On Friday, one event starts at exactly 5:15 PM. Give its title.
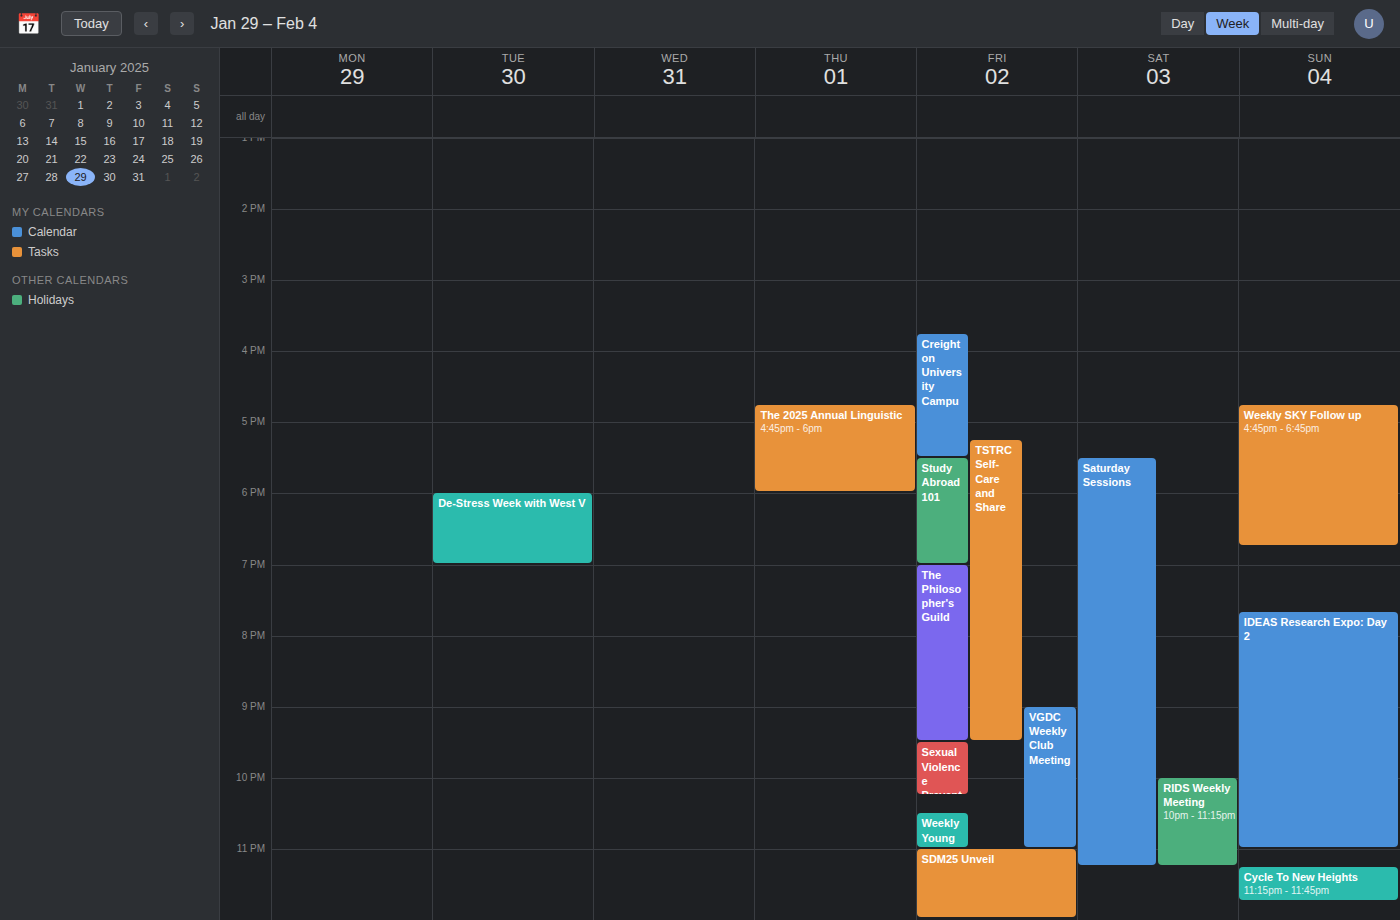
"TSTRC Self-Care and Share"